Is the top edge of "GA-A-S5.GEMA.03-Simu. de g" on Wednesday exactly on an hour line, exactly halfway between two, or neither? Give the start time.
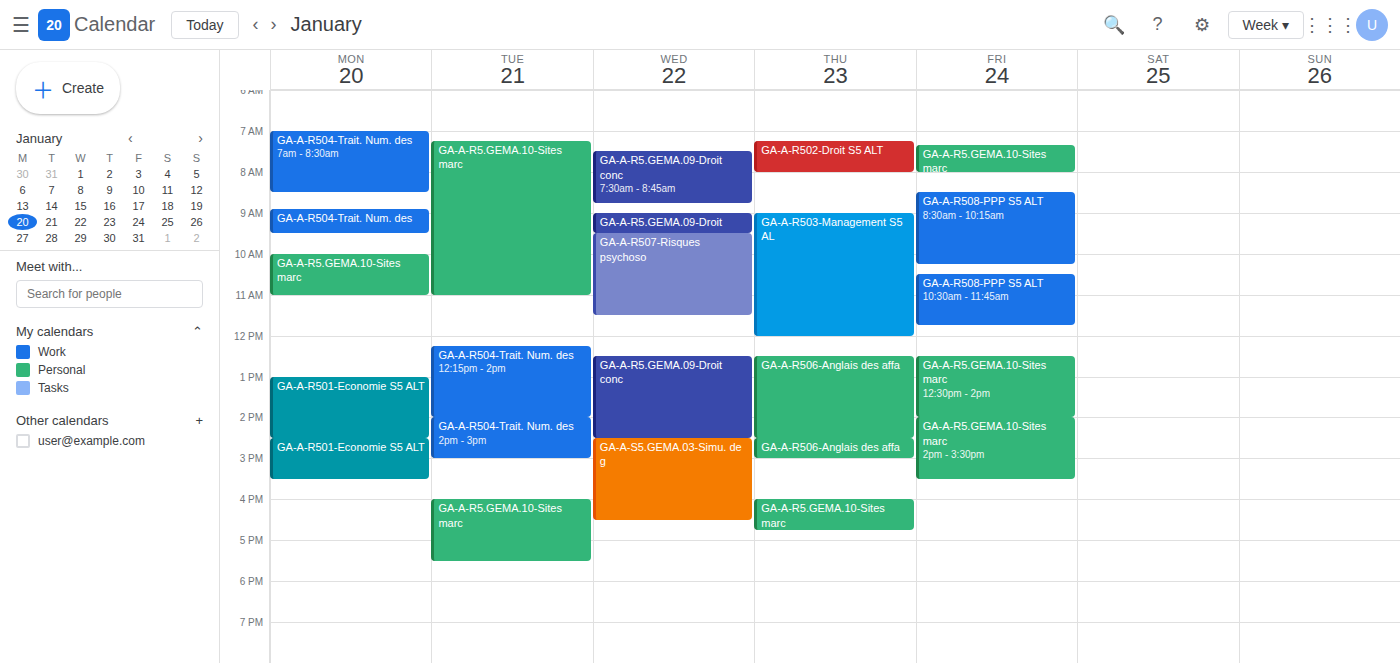
14:30 -- halfway between the 14:00 and 15:00 lines.